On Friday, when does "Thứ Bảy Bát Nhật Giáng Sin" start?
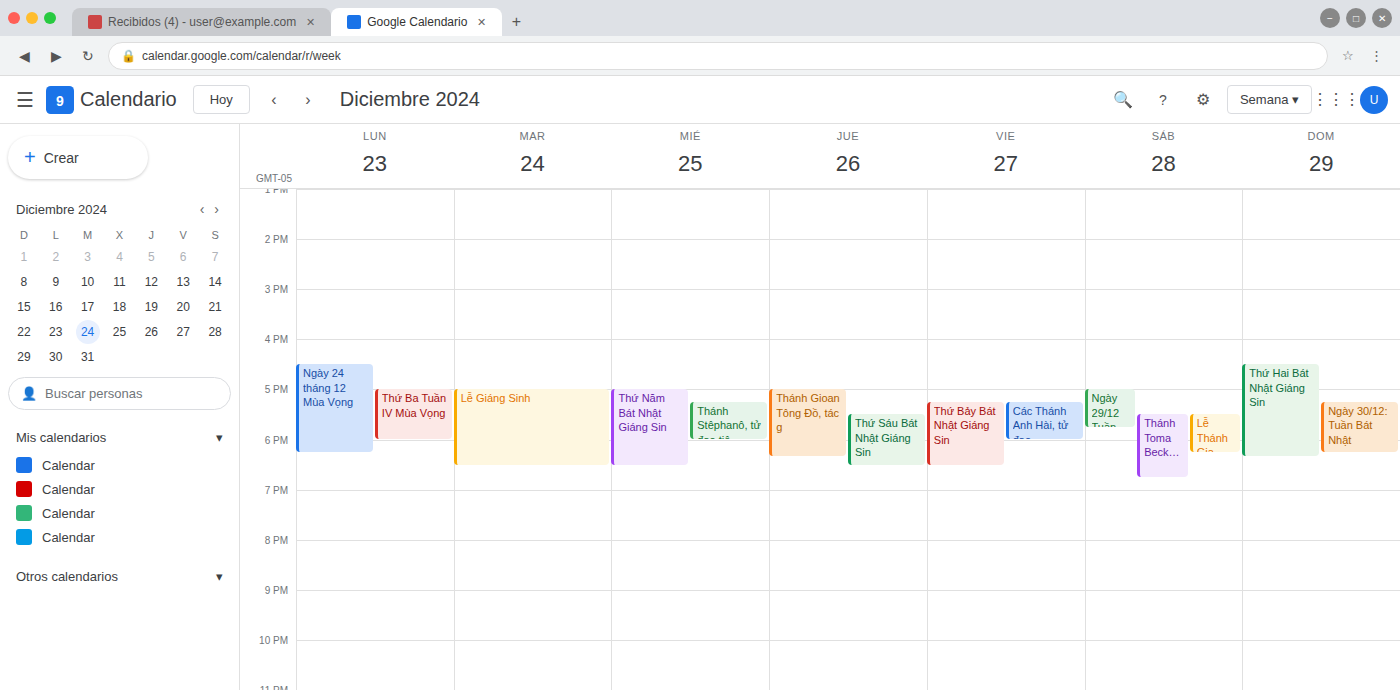
5:15 PM